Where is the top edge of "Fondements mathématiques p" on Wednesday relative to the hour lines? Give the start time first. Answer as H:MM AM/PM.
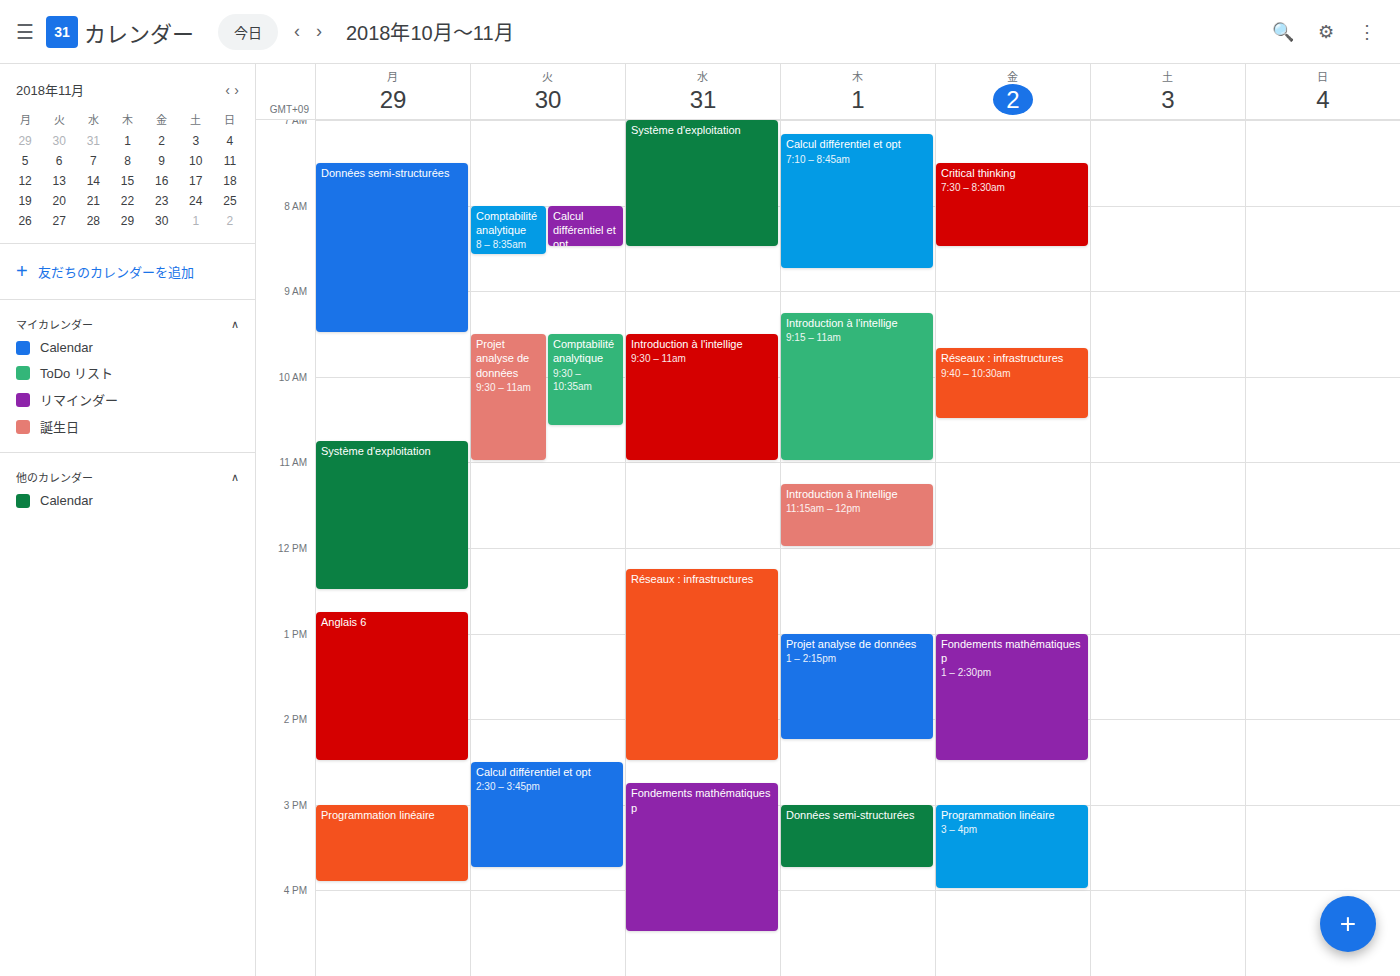
2:45 PM -- neither: three quarters of the way from the 2 PM line to the 3 PM line.